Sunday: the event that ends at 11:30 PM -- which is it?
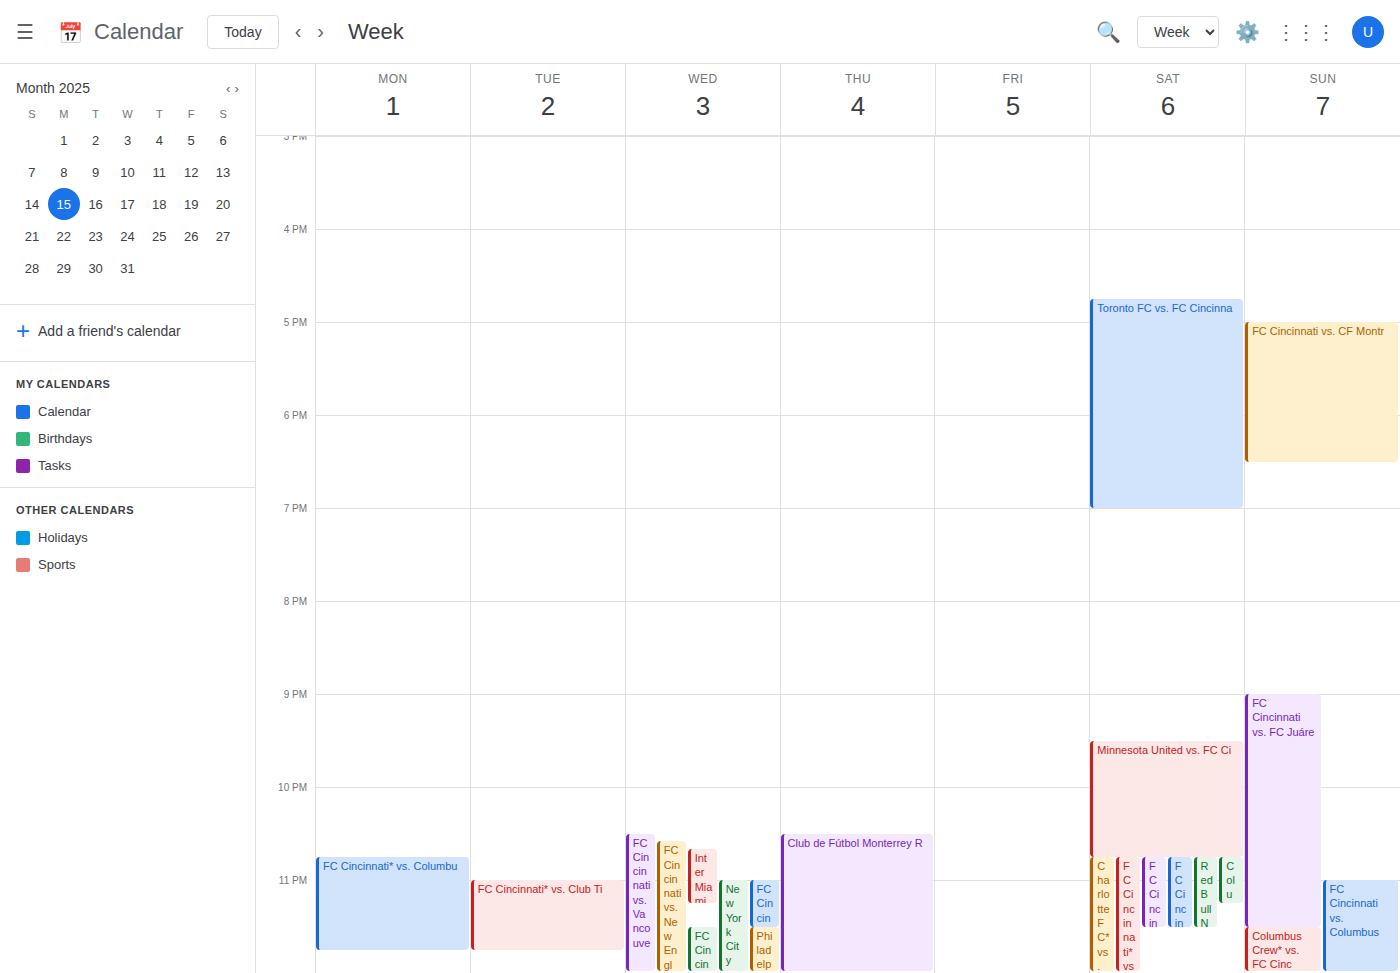
"FC Cincinnati vs. FC Juáre"